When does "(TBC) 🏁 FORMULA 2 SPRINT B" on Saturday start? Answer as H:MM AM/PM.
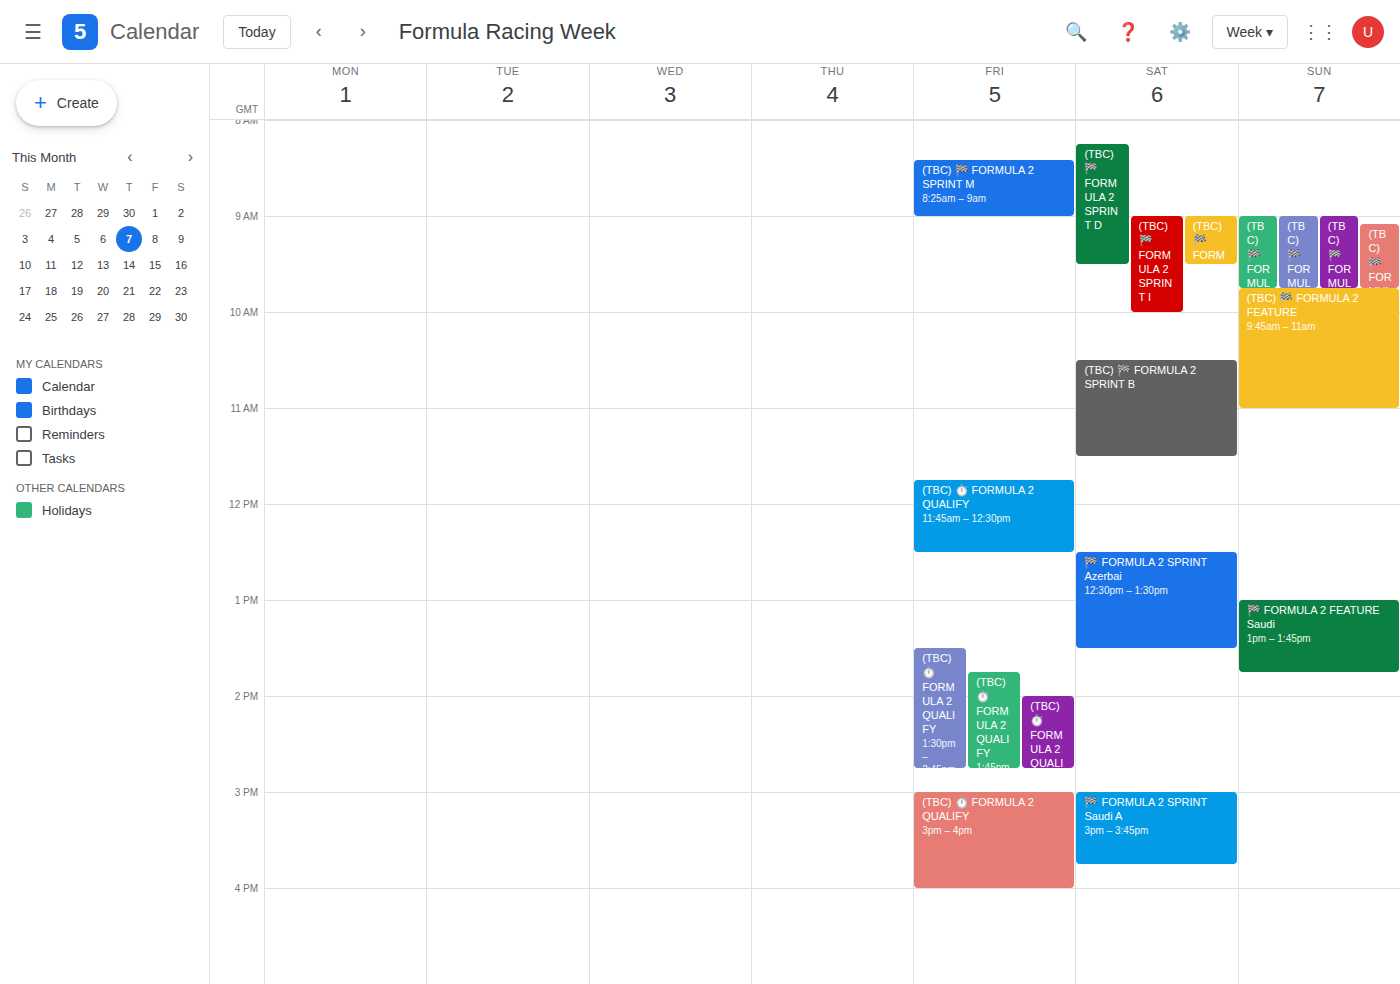
10:30 AM